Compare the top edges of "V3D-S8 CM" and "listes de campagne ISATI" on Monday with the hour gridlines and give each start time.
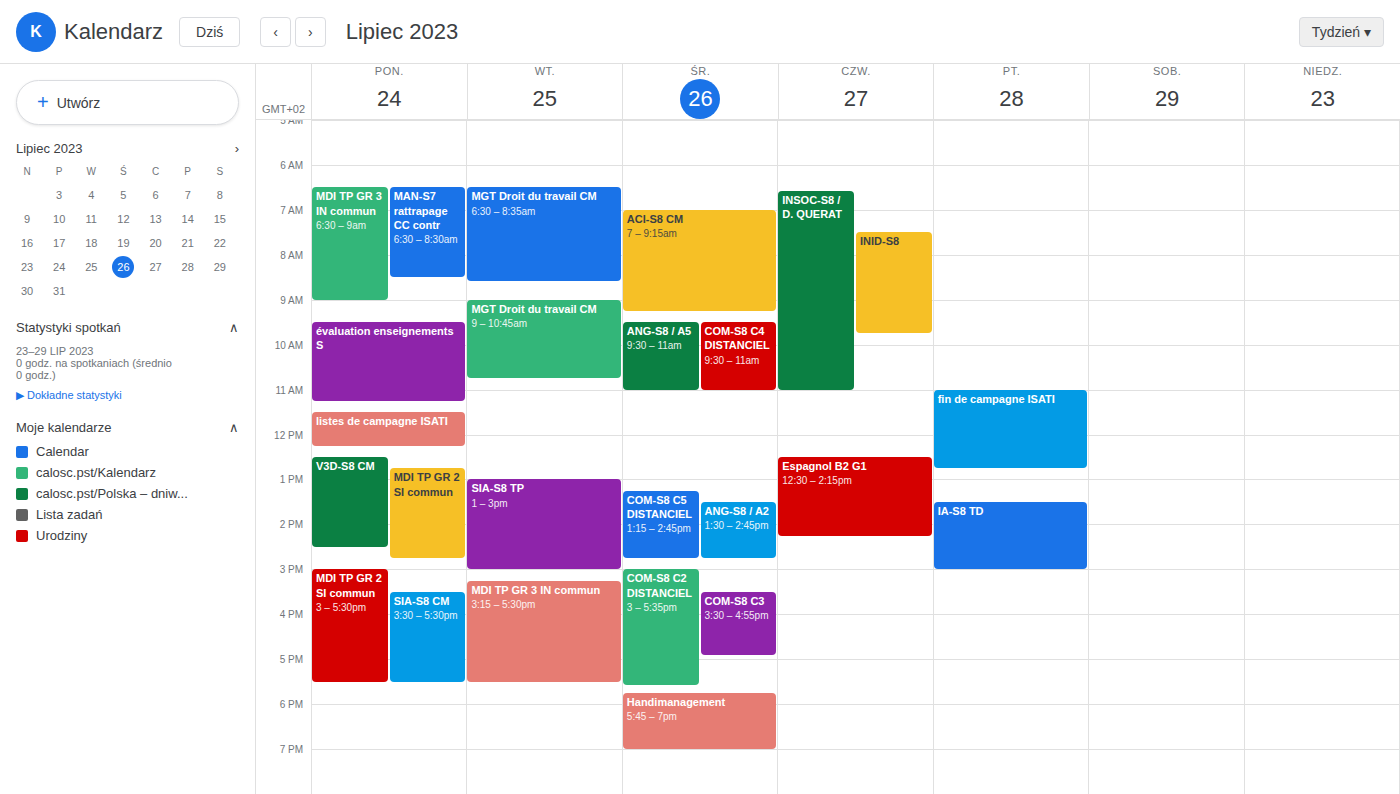
"V3D-S8 CM": 12:30 PM, halfway between the 12 PM and 1 PM lines. "listes de campagne ISATI": 11:30 AM, halfway between the 11 AM and 12 PM lines.